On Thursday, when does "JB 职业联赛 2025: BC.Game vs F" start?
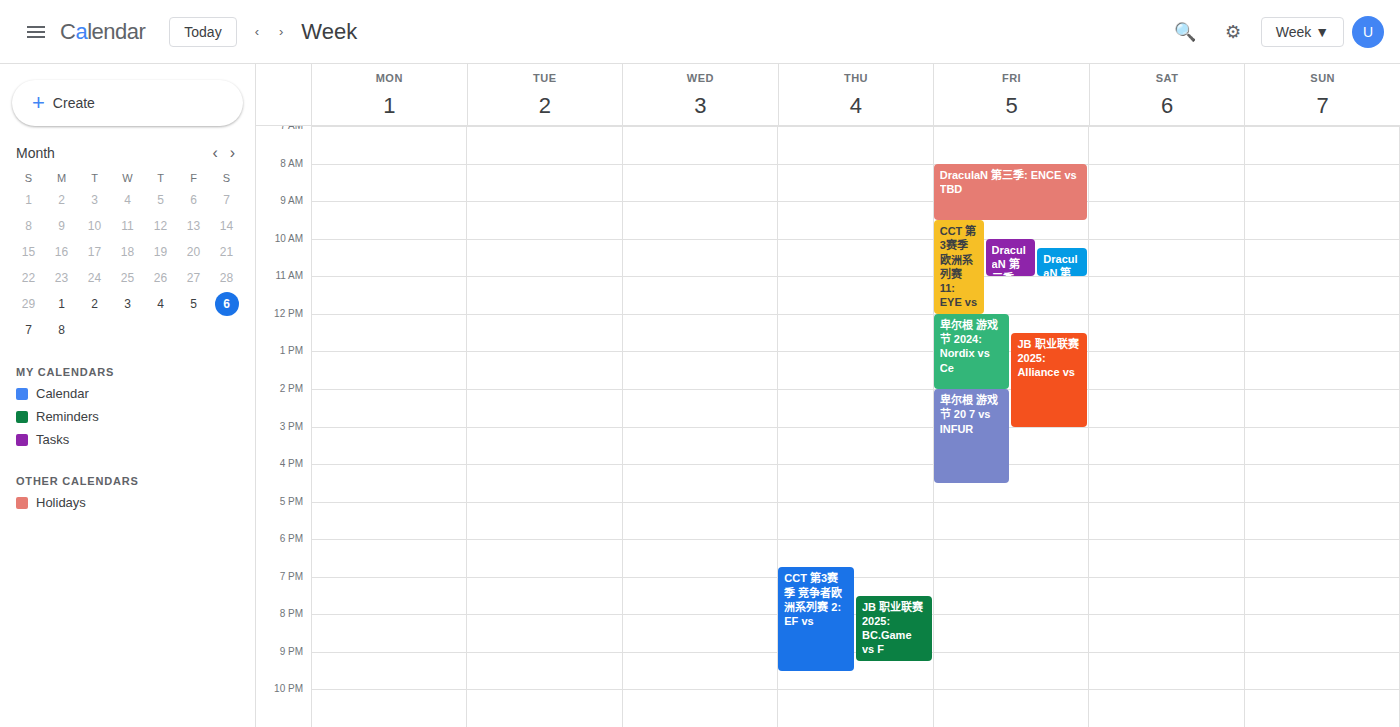
7:30 PM